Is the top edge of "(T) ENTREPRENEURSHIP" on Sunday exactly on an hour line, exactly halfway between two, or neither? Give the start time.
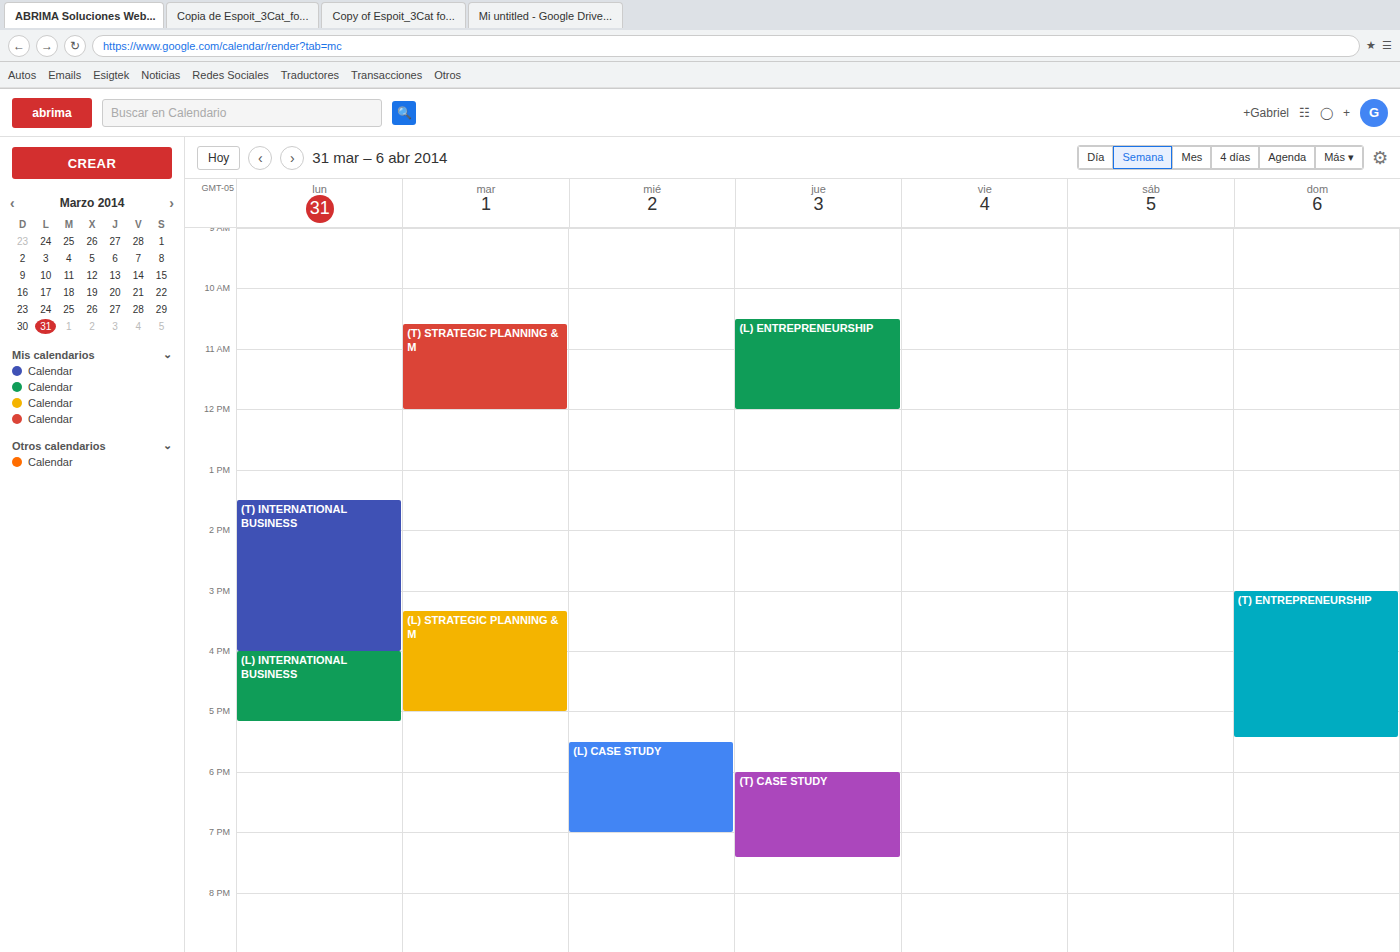
3:00 PM -- exactly on the 3 PM line.